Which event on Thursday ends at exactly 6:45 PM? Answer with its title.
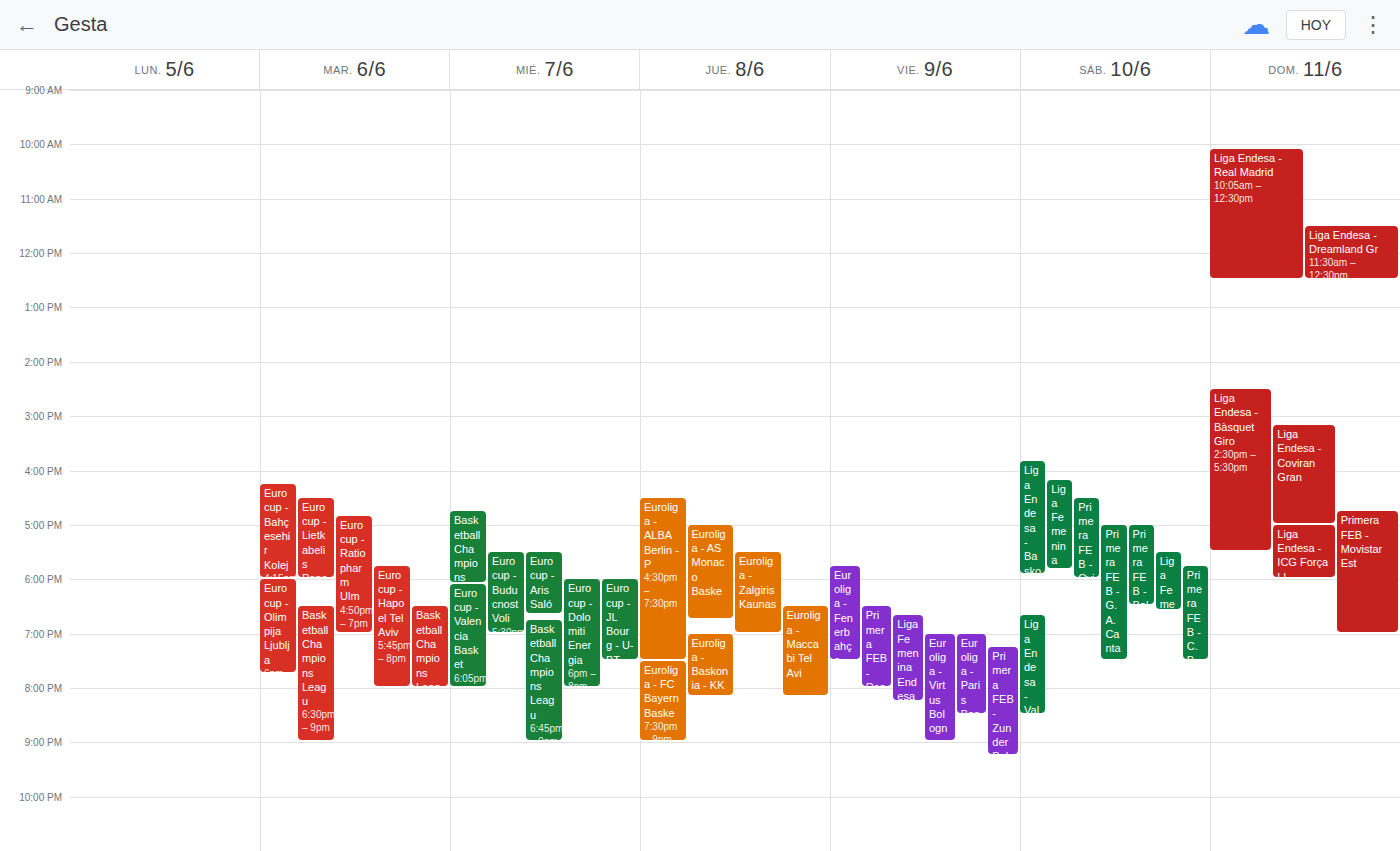
"Euroliga - AS Monaco Baske"